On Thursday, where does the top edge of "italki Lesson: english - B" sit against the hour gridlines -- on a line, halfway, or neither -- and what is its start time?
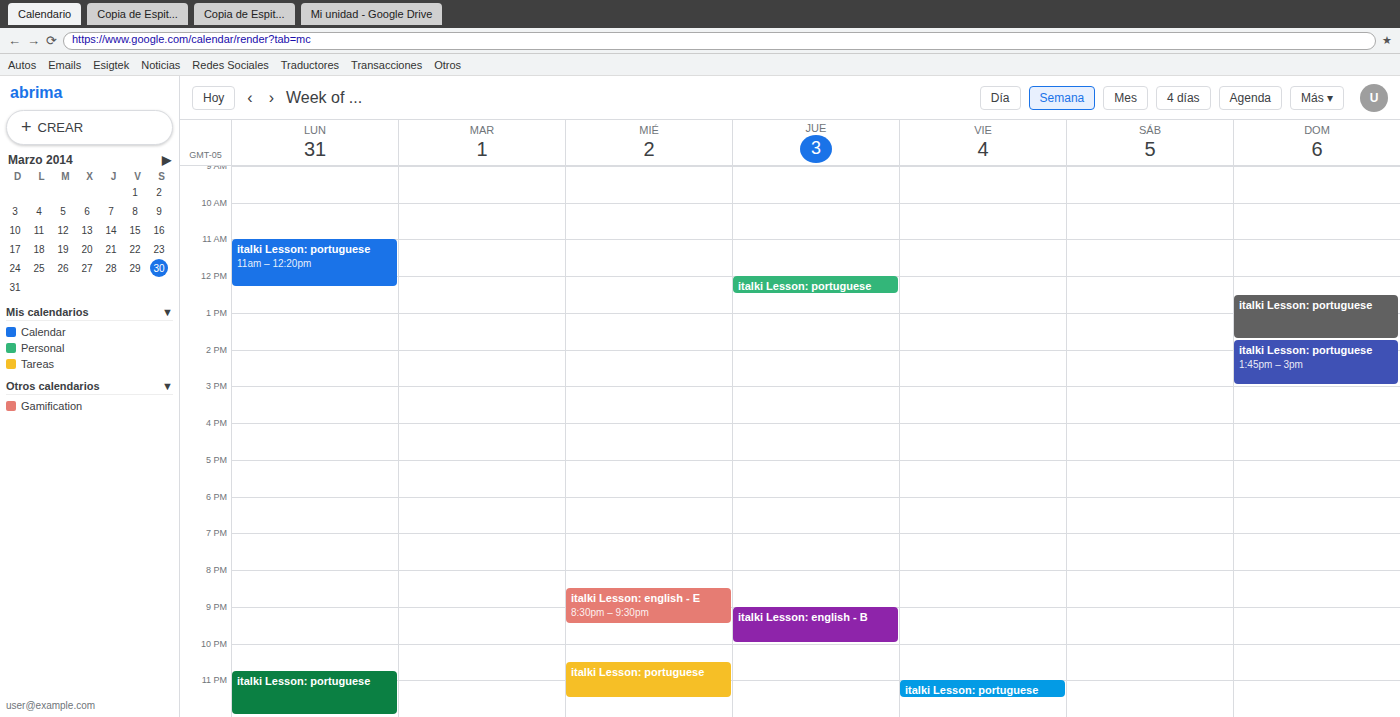
9:00 PM -- exactly on the 9 PM line.